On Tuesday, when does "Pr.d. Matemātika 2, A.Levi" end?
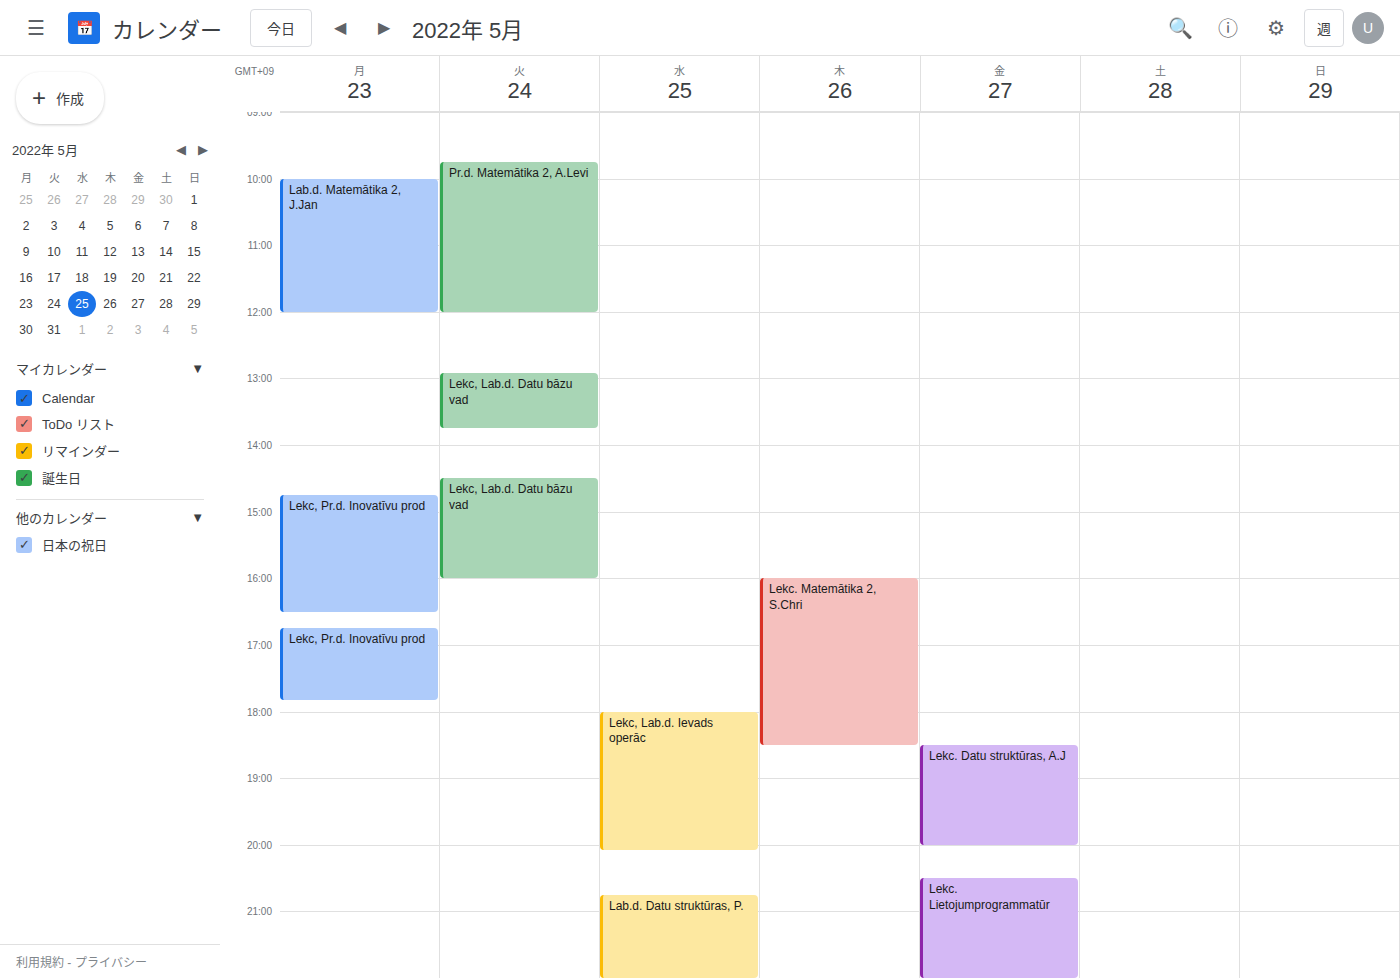
12:00